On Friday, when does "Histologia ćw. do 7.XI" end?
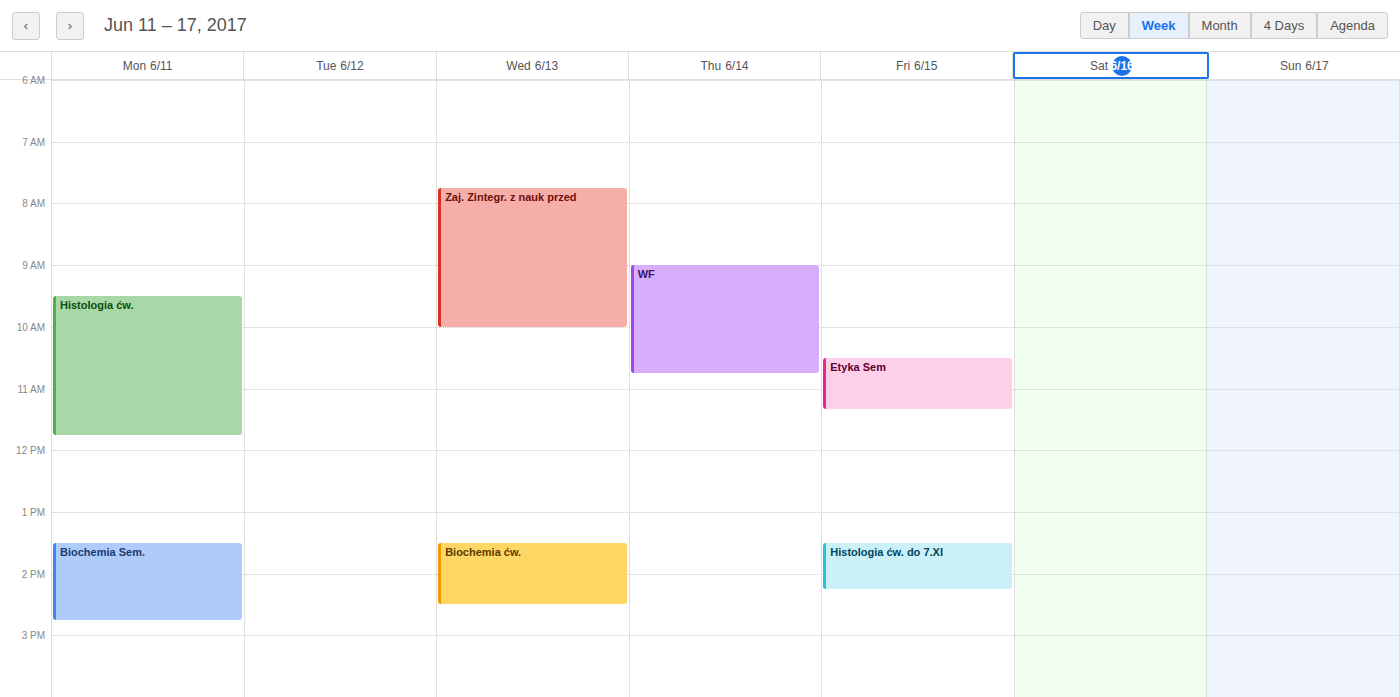
2:15 PM